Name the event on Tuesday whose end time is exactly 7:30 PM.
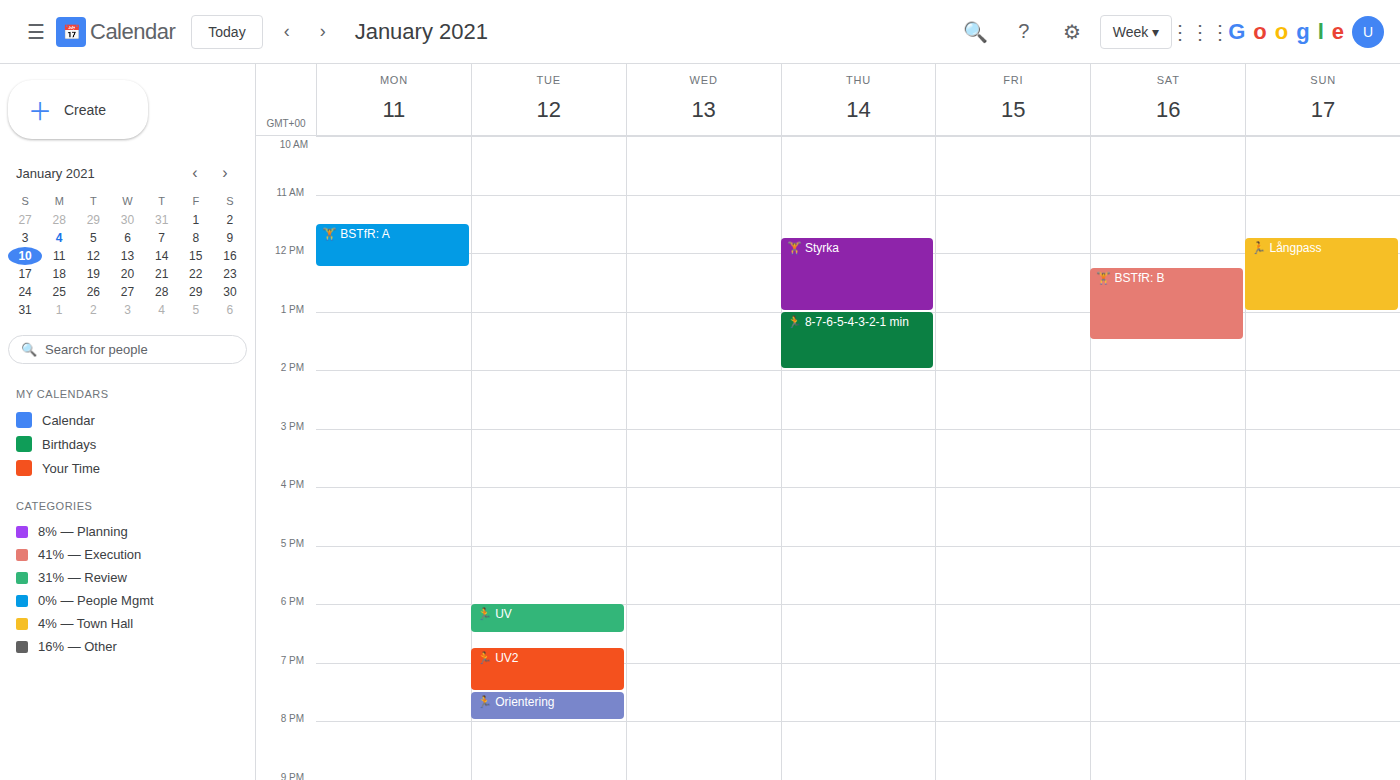
"🏃 UV2"